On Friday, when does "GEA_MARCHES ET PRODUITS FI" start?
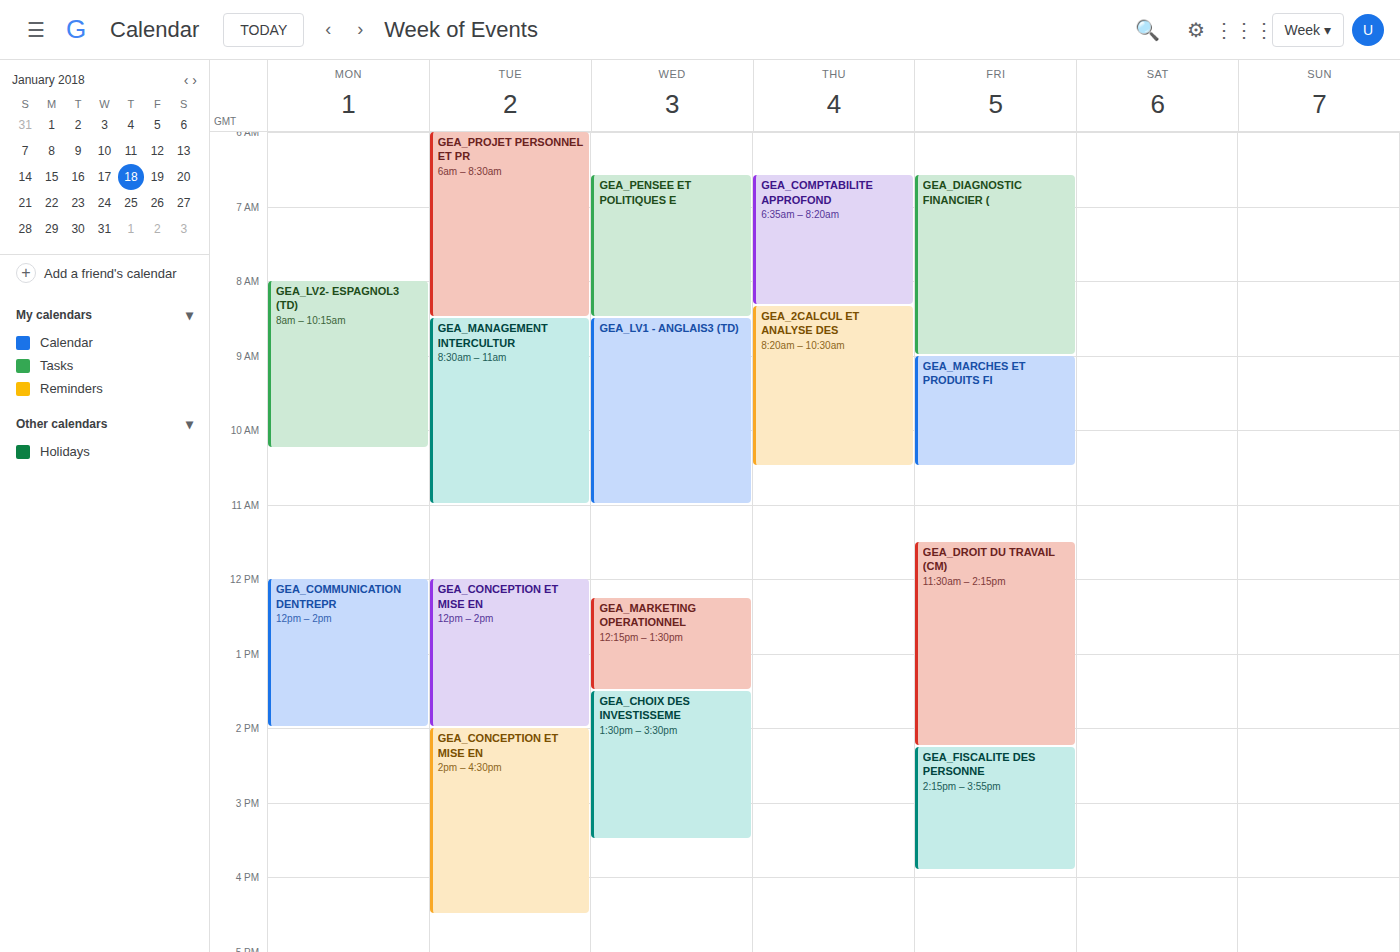
9:00 AM